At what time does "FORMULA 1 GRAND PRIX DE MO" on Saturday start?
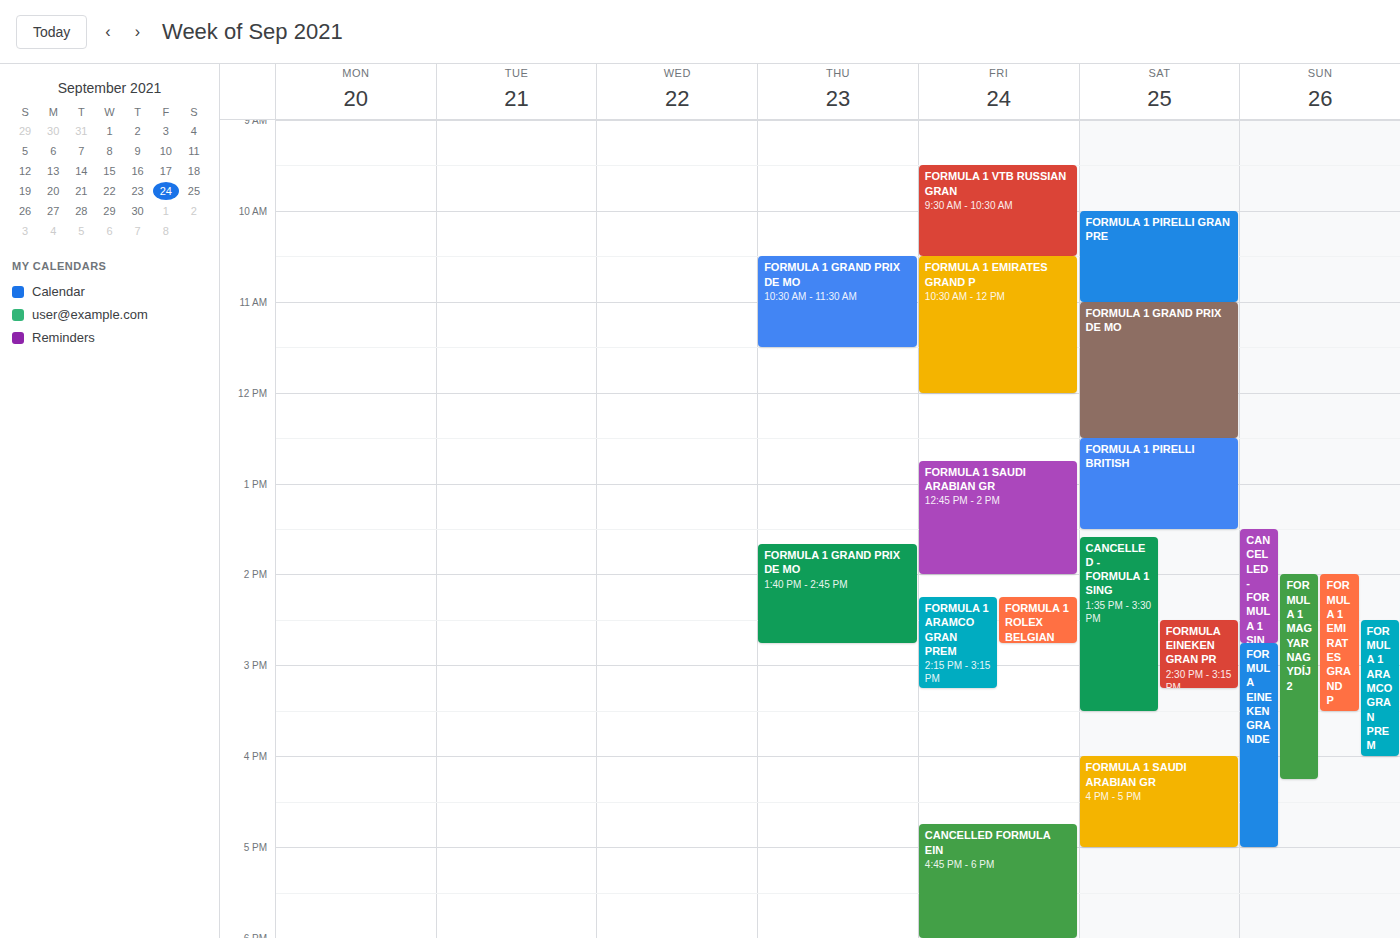
11:00